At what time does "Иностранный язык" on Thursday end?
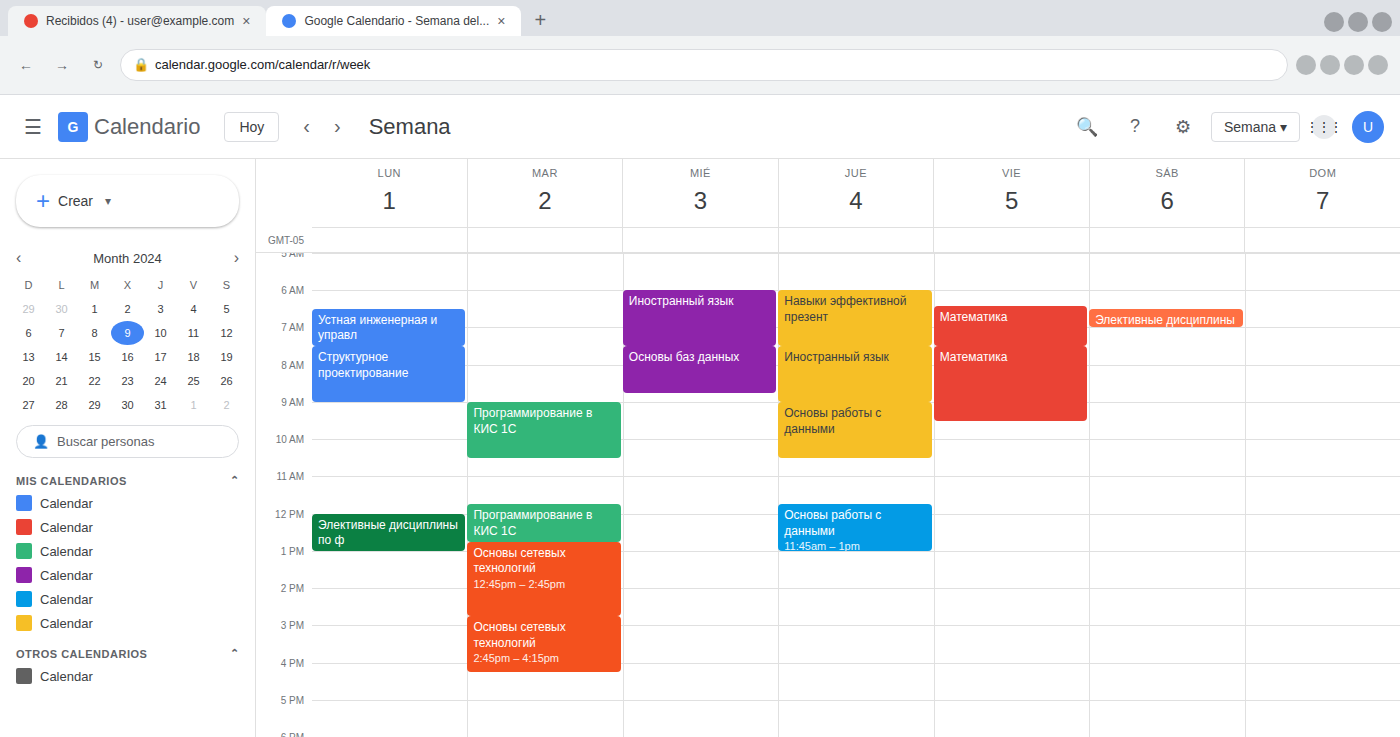
9:00 AM